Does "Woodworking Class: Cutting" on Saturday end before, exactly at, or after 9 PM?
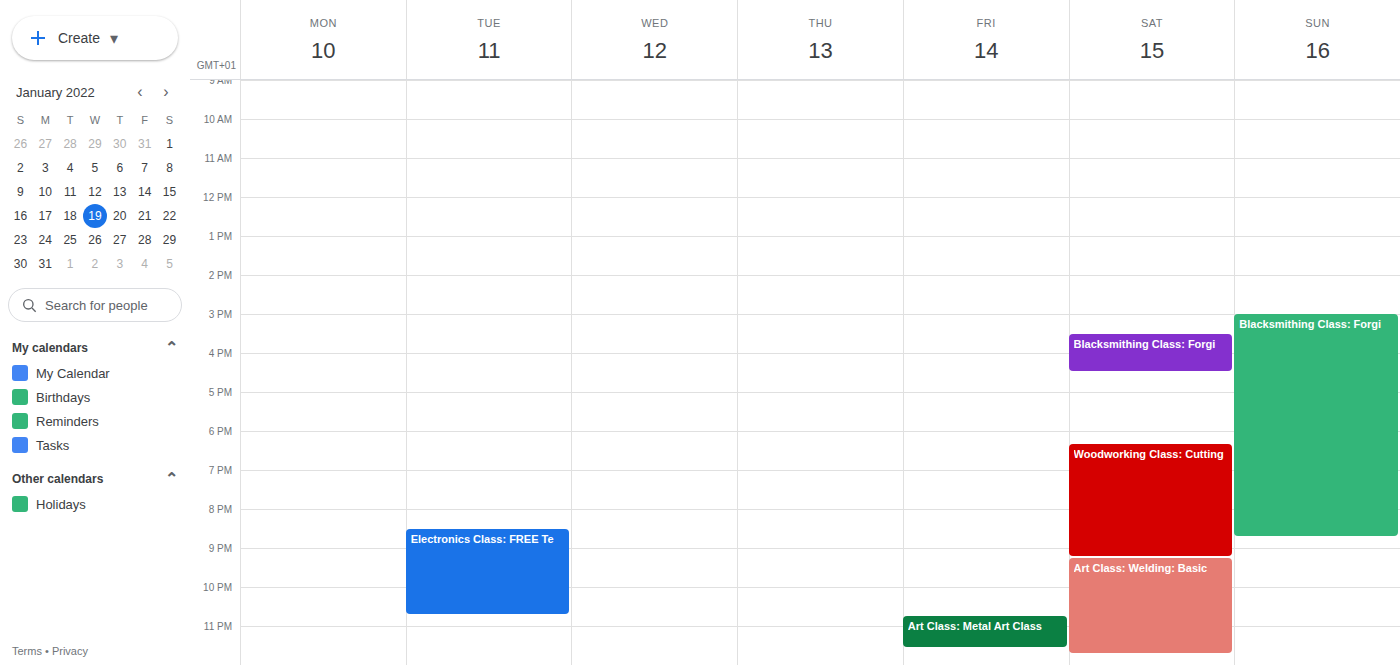
9:15 PM -- after 9 PM, 15 minutes below the 9 PM line.